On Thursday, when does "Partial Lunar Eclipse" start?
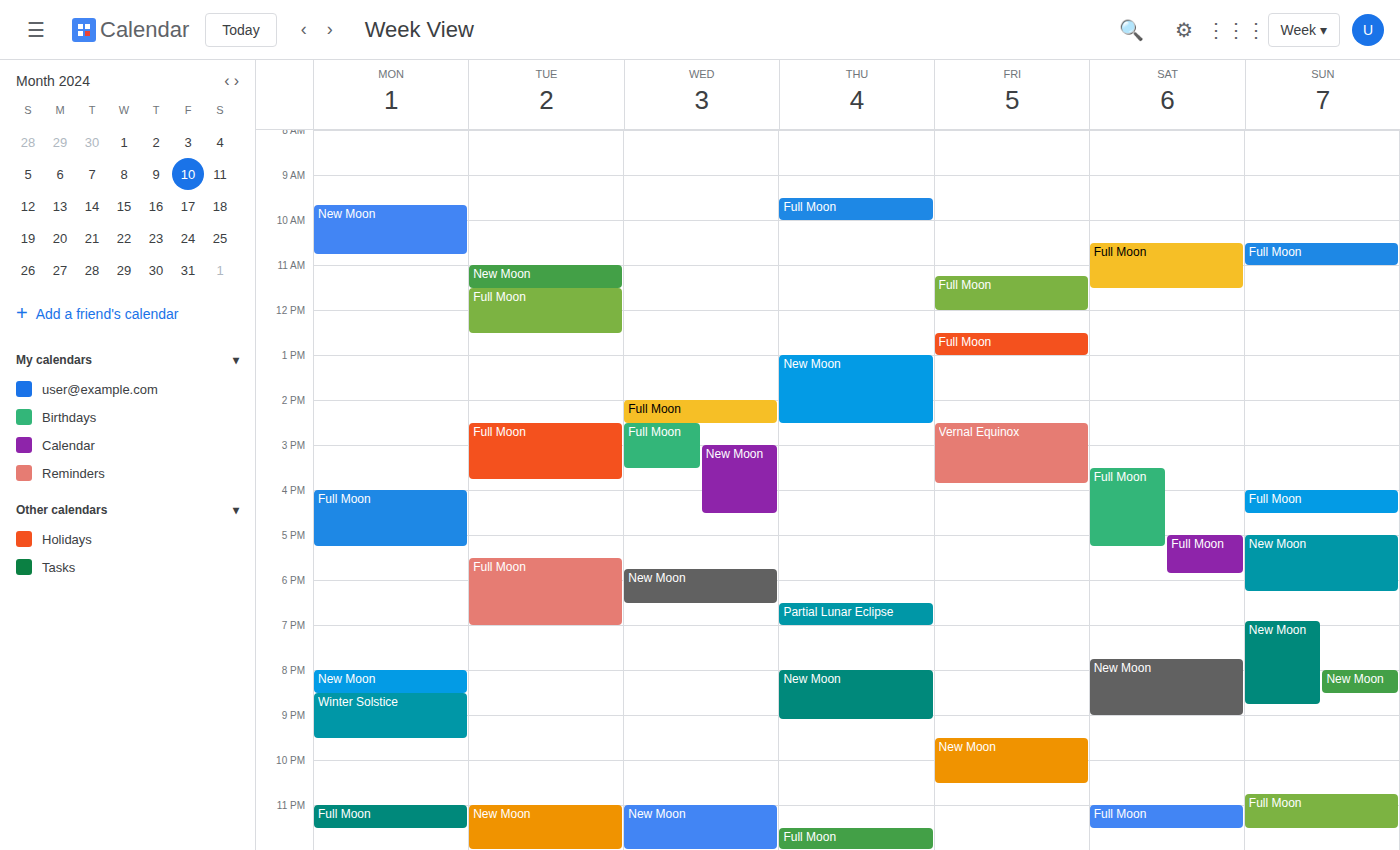
6:30 PM